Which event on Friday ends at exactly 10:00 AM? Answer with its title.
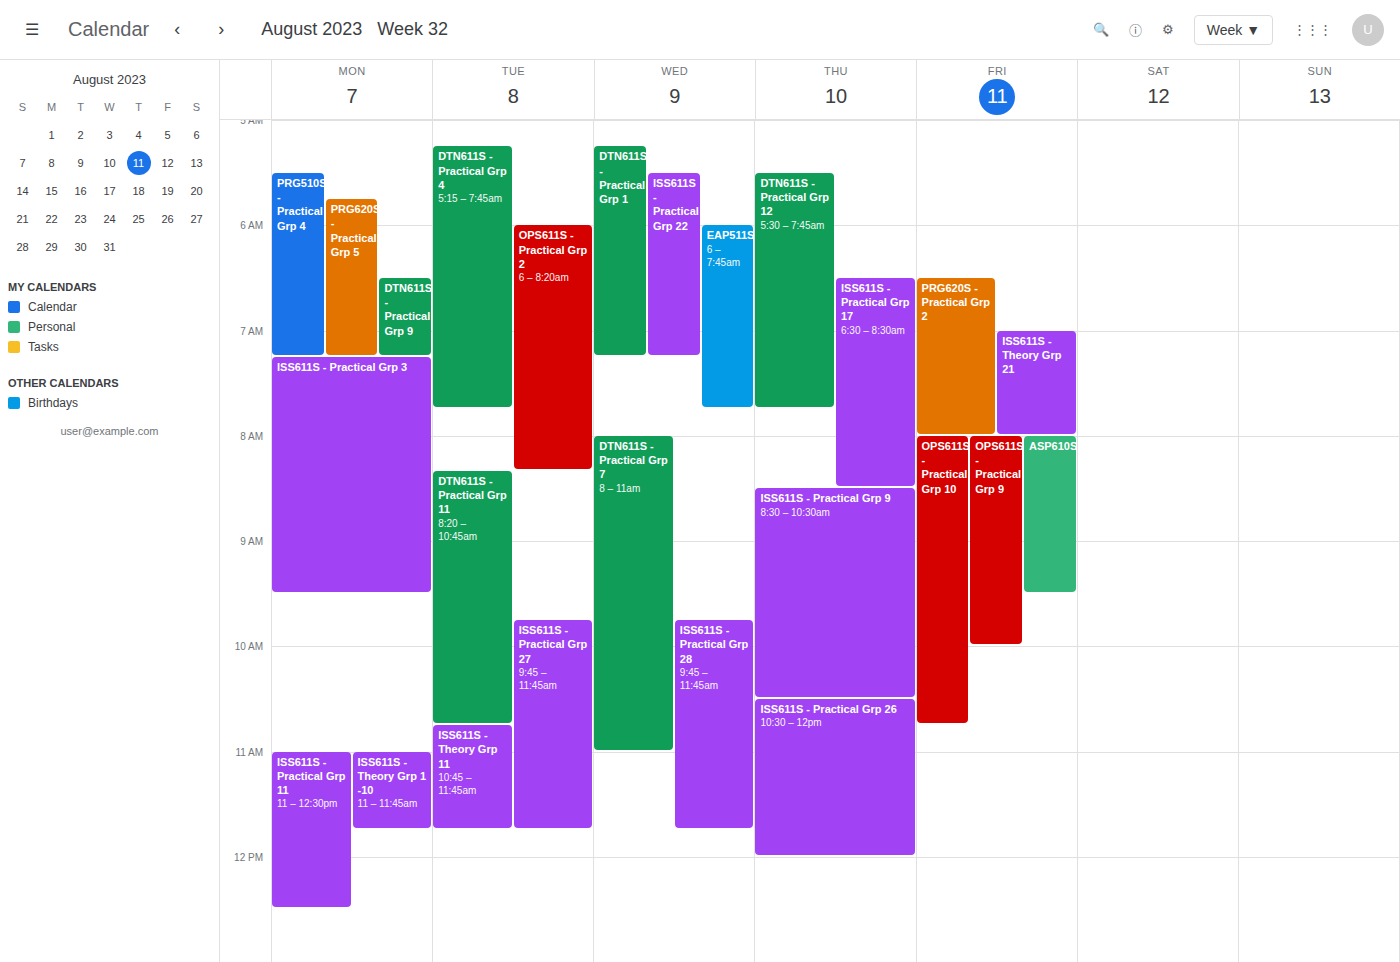
"OPS611S - Practical Grp 9"